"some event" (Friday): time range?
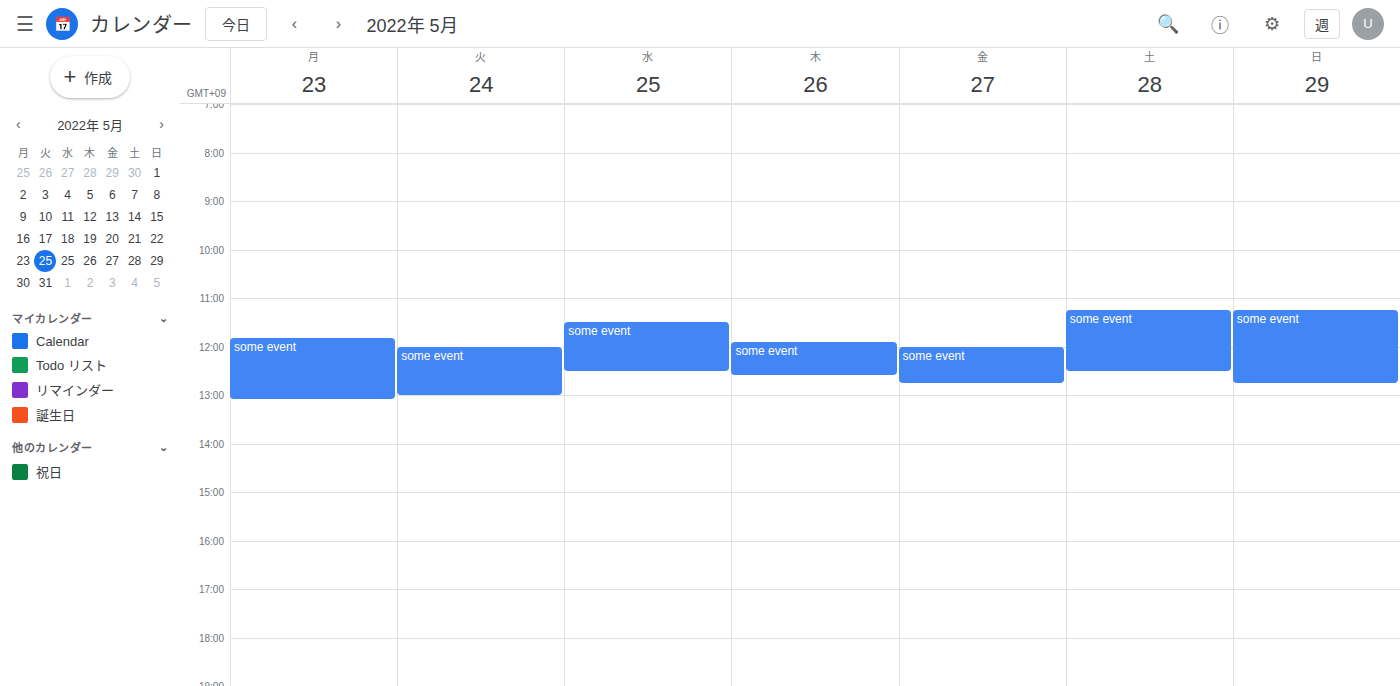
12:00 PM to 12:45 PM